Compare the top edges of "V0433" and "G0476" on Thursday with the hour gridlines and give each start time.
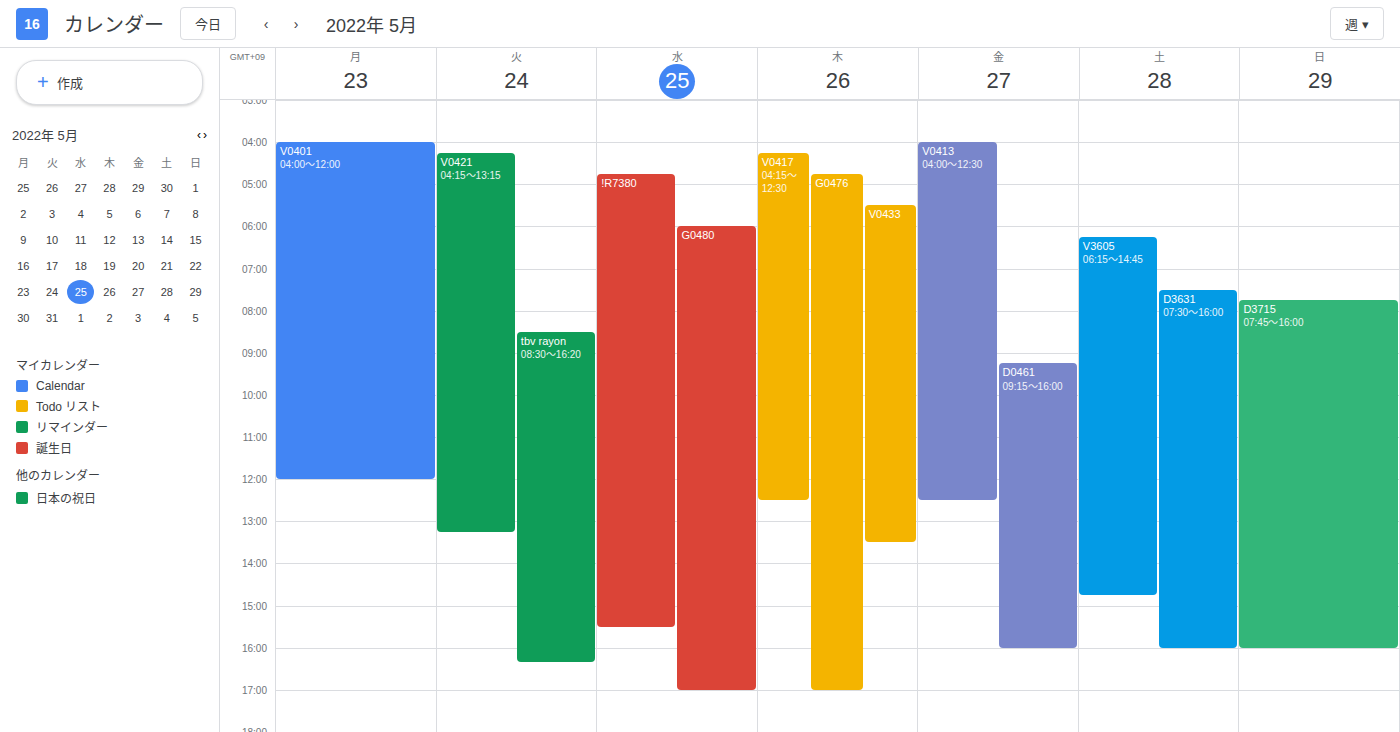
"V0433": 5:30 AM, halfway between the 5 AM and 6 AM lines. "G0476": 4:45 AM, neither: three quarters of the way from the 4 AM line to the 5 AM line.